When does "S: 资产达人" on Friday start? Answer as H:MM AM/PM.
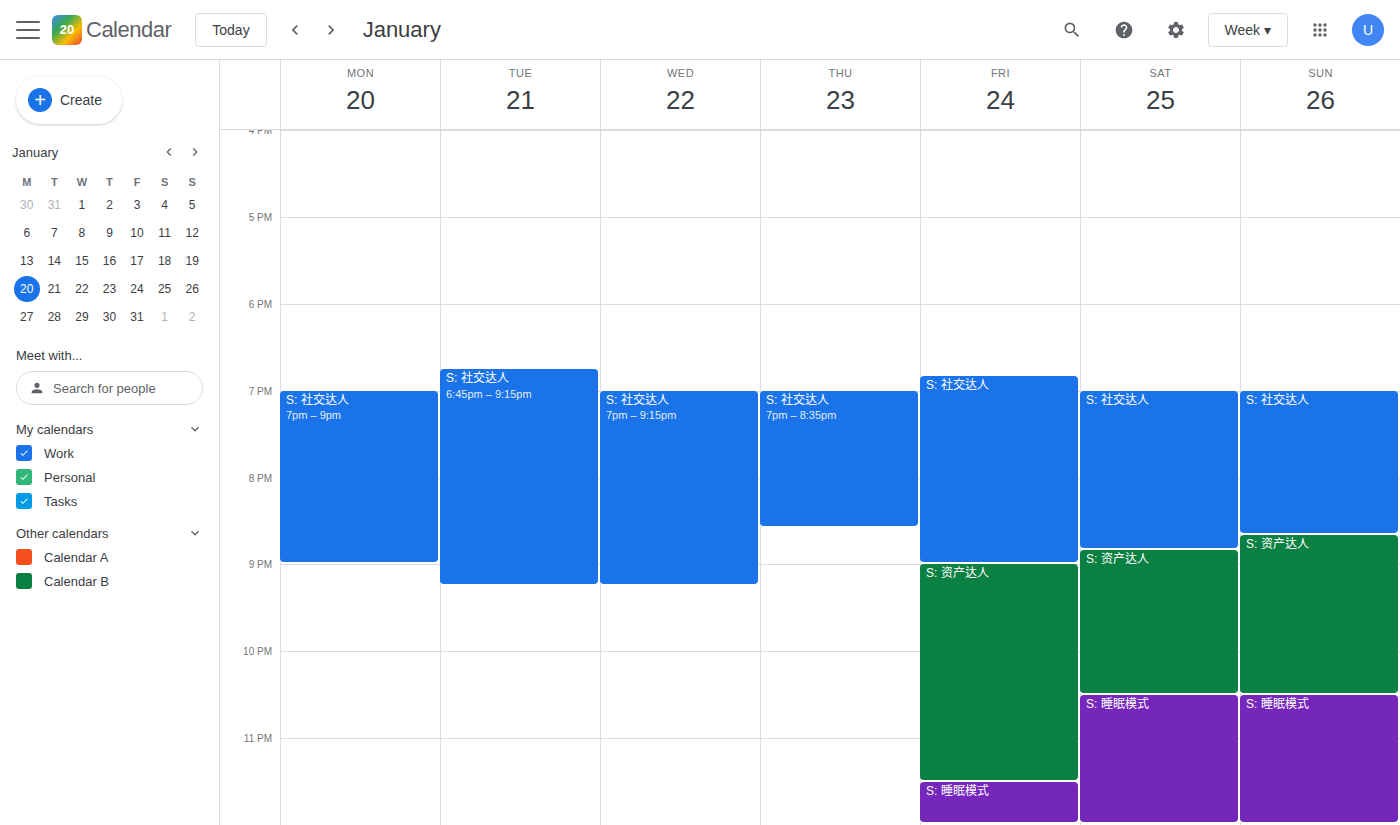
9:00 PM